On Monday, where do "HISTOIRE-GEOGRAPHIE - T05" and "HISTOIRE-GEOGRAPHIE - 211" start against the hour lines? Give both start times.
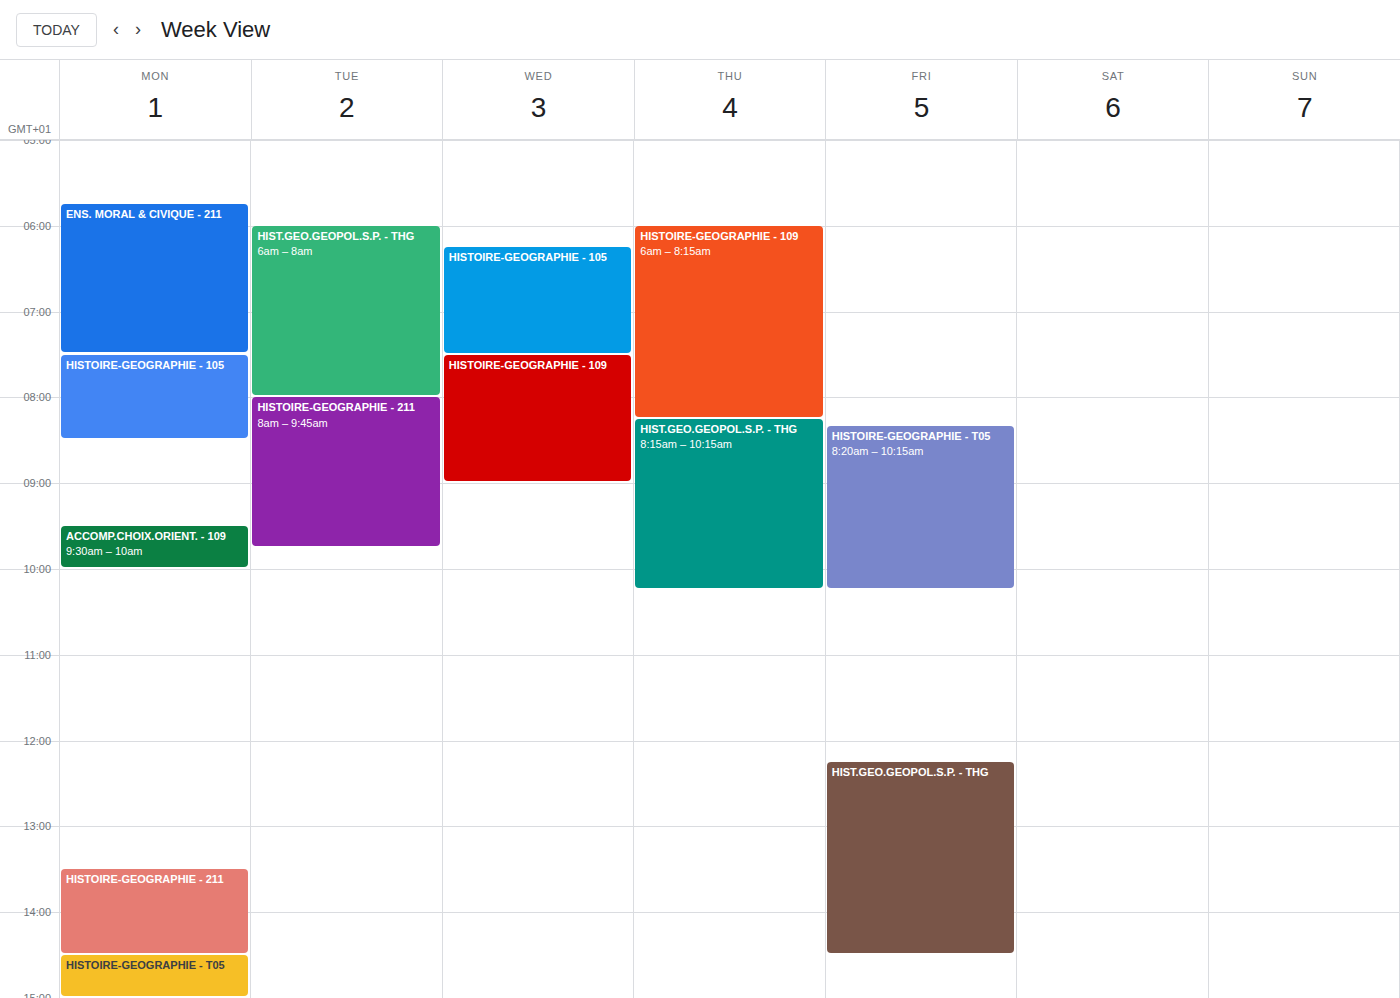
"HISTOIRE-GEOGRAPHIE - T05": 2:30 PM, halfway between the 2 PM and 3 PM lines. "HISTOIRE-GEOGRAPHIE - 211": 1:30 PM, halfway between the 1 PM and 2 PM lines.